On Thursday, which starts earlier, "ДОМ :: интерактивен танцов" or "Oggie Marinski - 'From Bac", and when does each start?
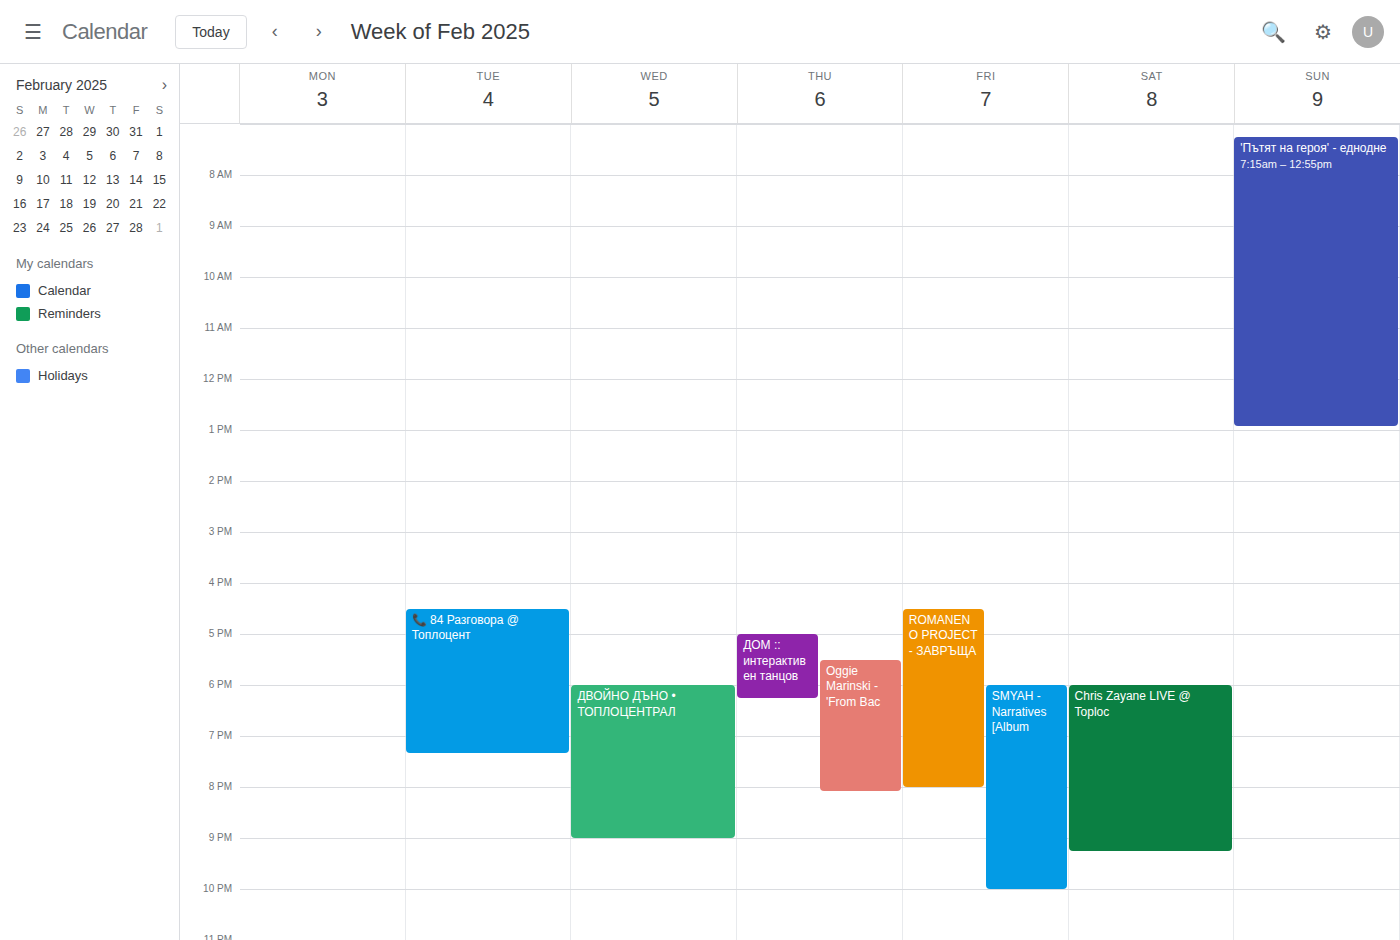
"ДОМ :: интерактивен танцов" 5:00 PM; "Oggie Marinski - 'From Bac" 5:30 PM.